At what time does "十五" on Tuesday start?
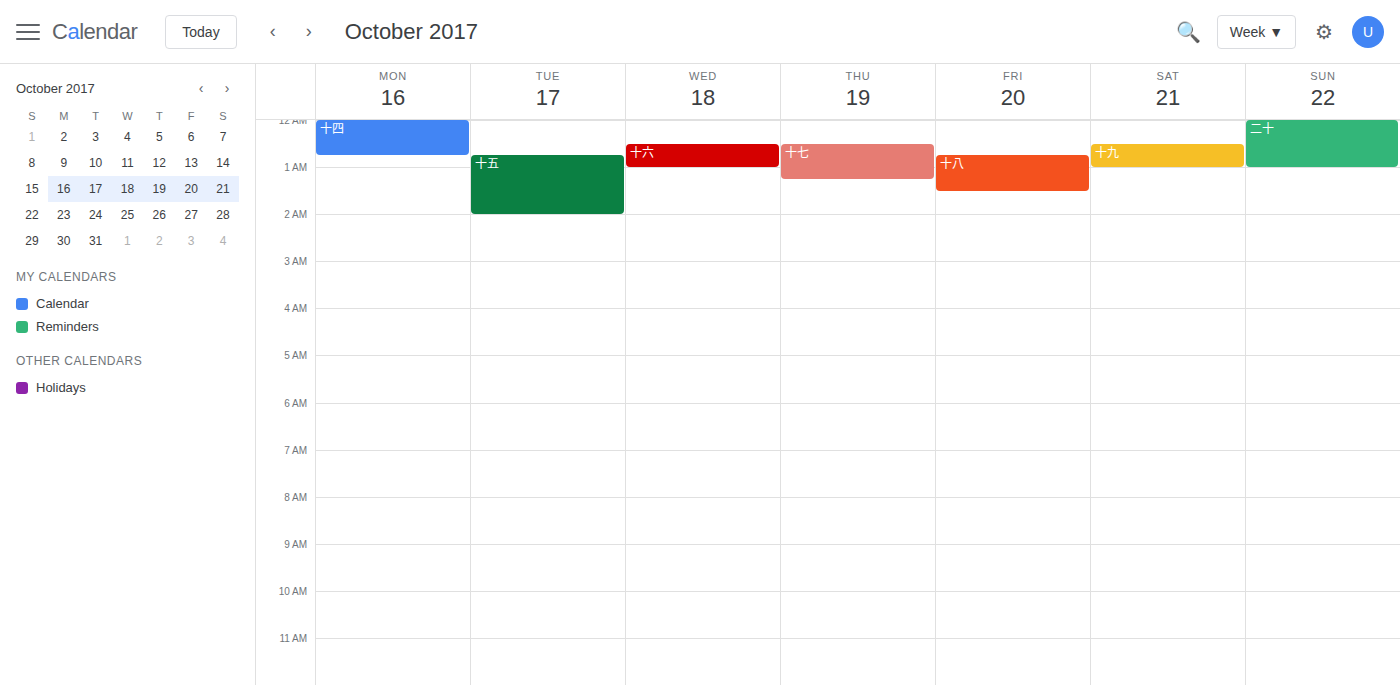
12:45 AM